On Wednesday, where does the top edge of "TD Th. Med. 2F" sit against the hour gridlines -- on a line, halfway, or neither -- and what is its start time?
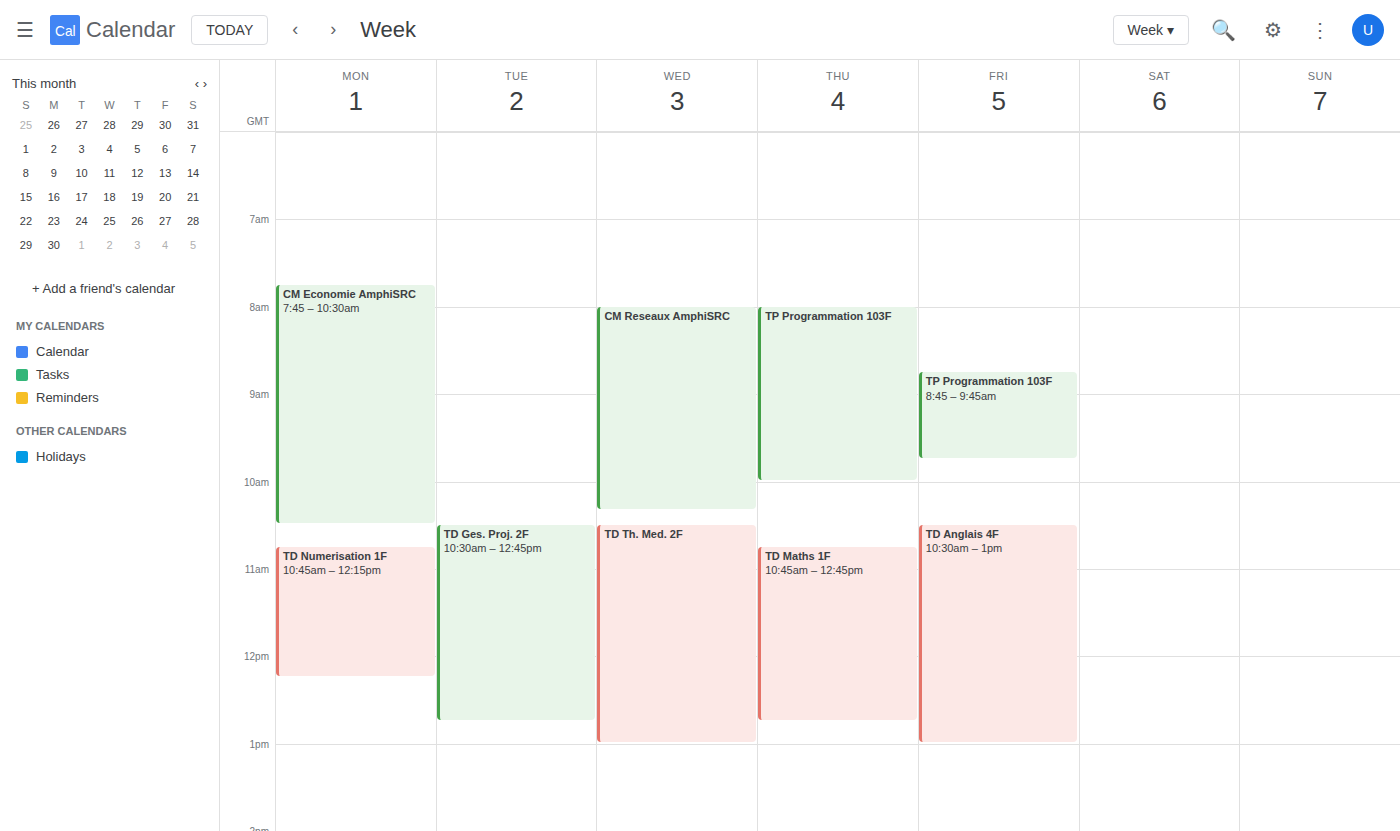
10:30 AM -- halfway between the 10 AM and 11 AM lines.